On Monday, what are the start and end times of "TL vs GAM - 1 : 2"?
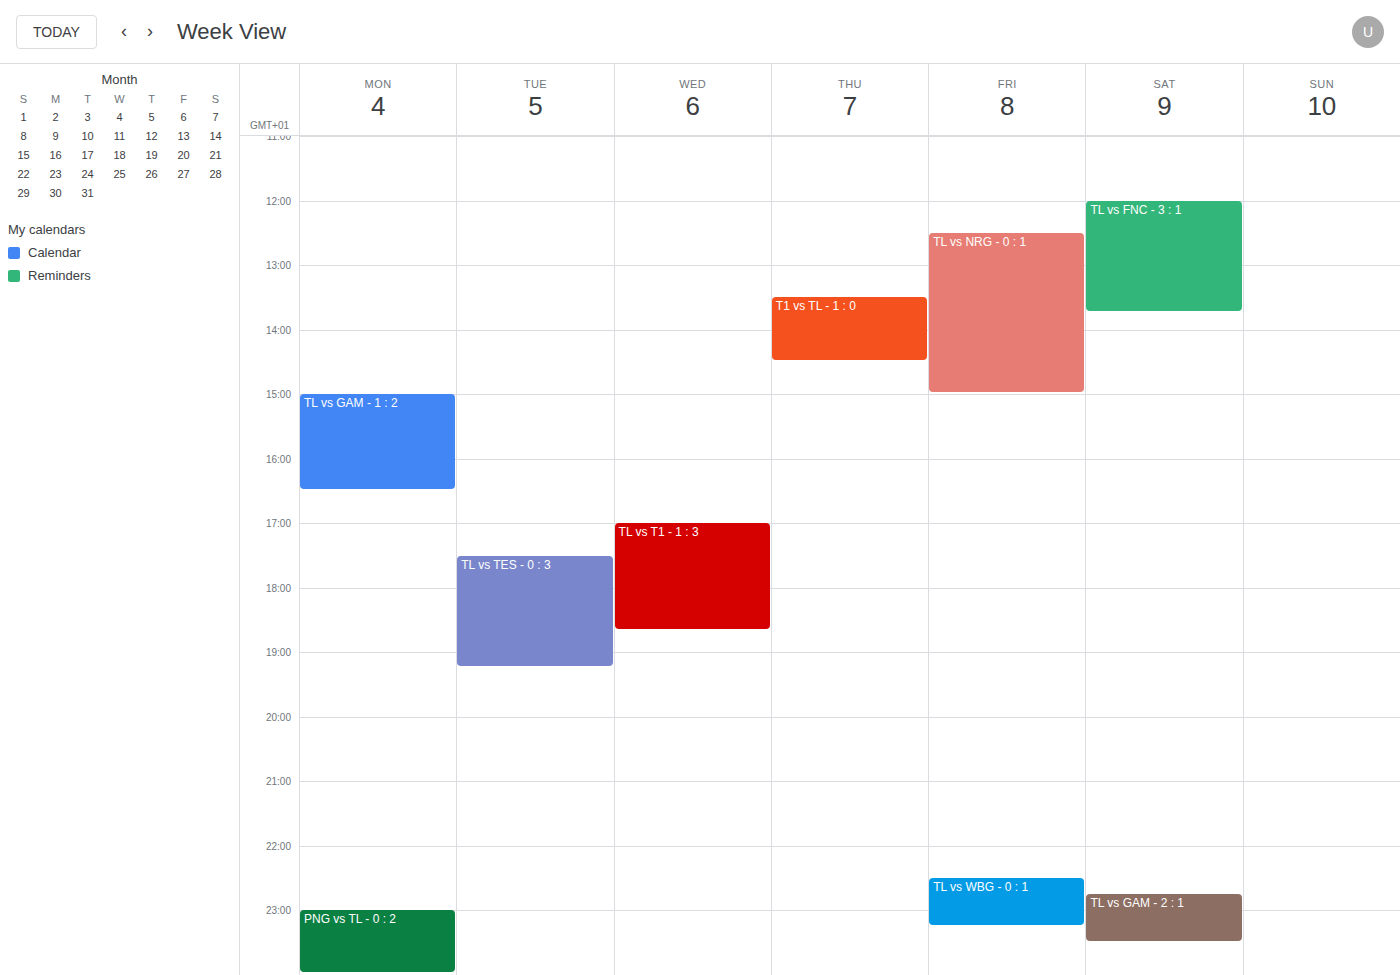
3:00 PM to 4:30 PM